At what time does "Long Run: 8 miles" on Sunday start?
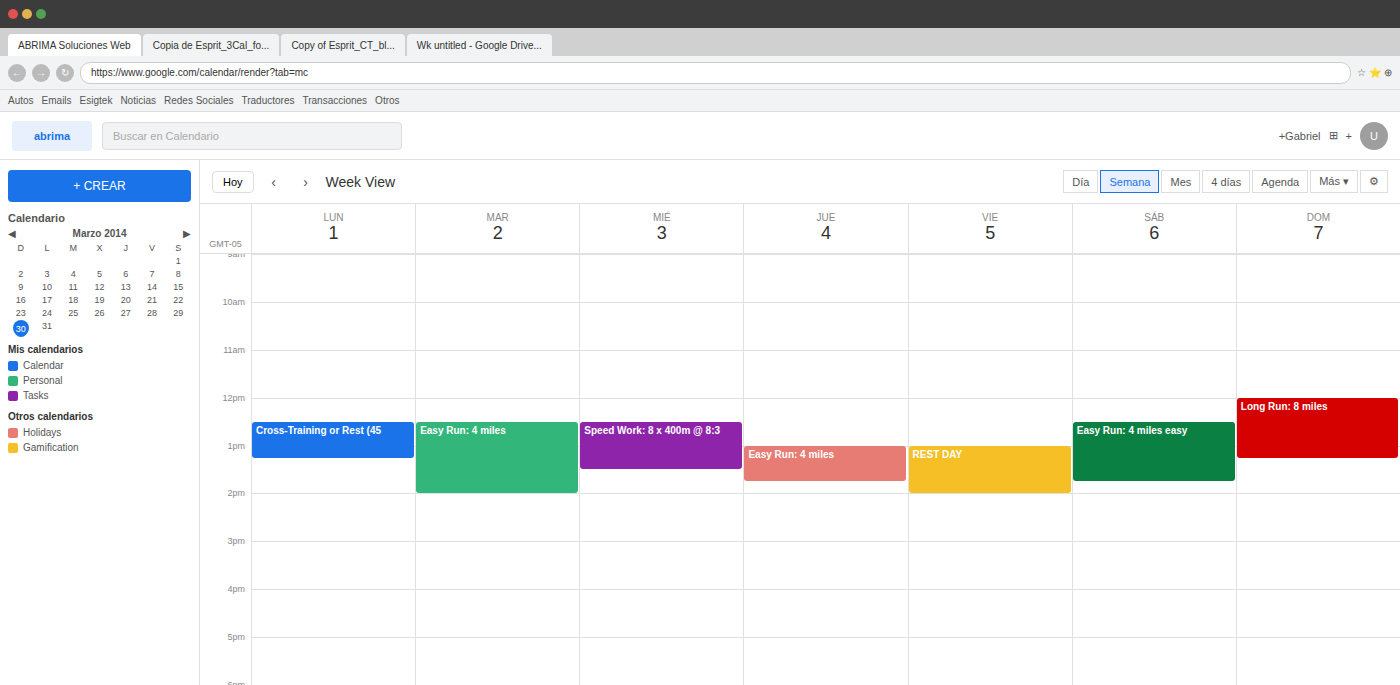
12:00 PM